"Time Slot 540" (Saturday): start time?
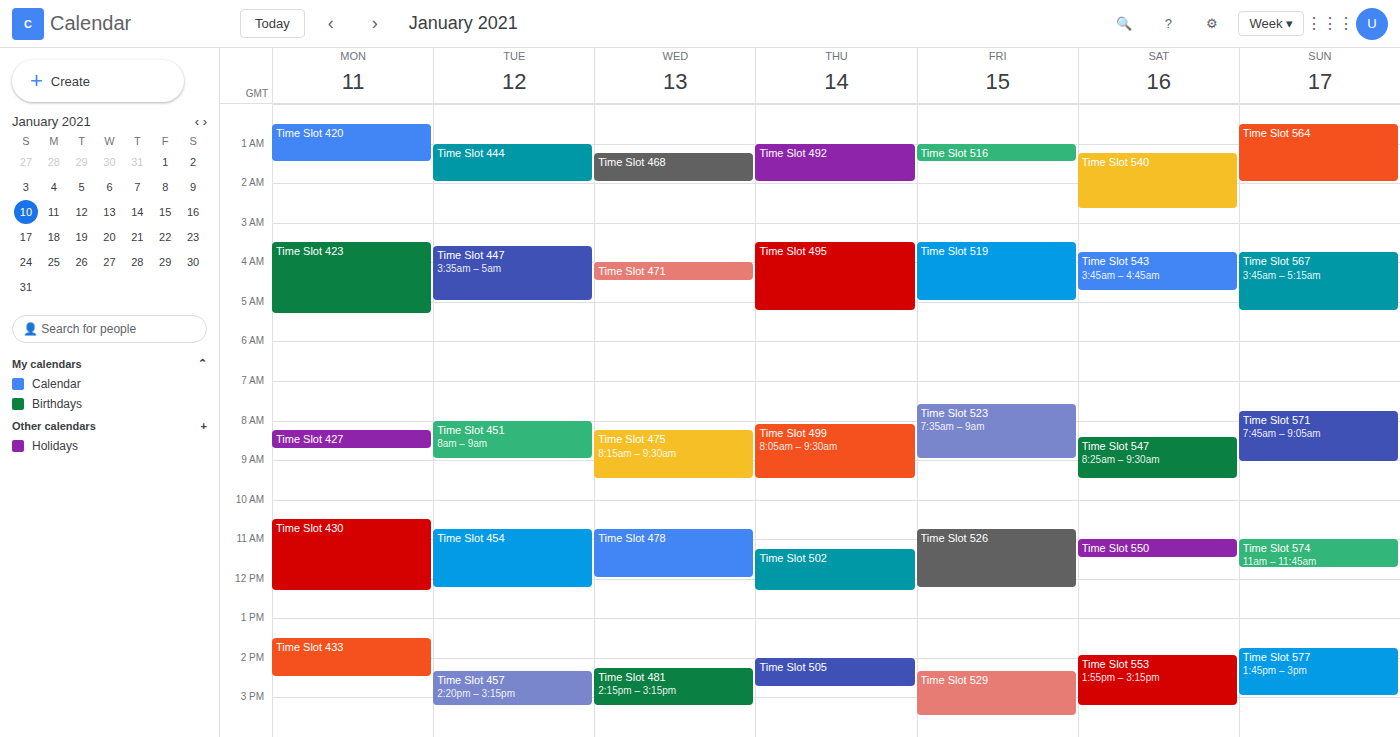
1:15 AM